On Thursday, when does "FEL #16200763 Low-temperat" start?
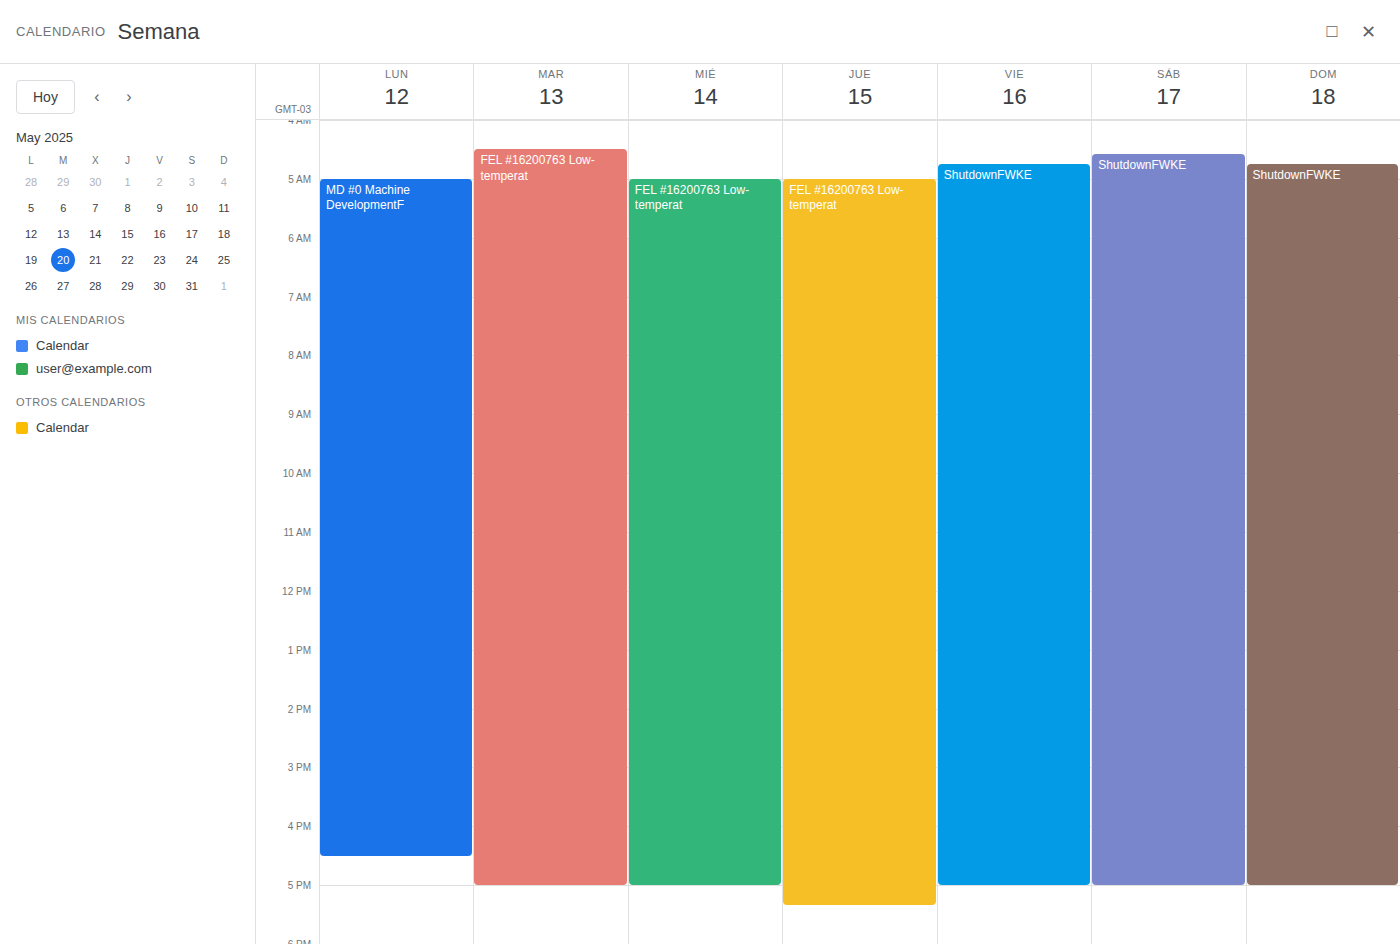
5:00 AM